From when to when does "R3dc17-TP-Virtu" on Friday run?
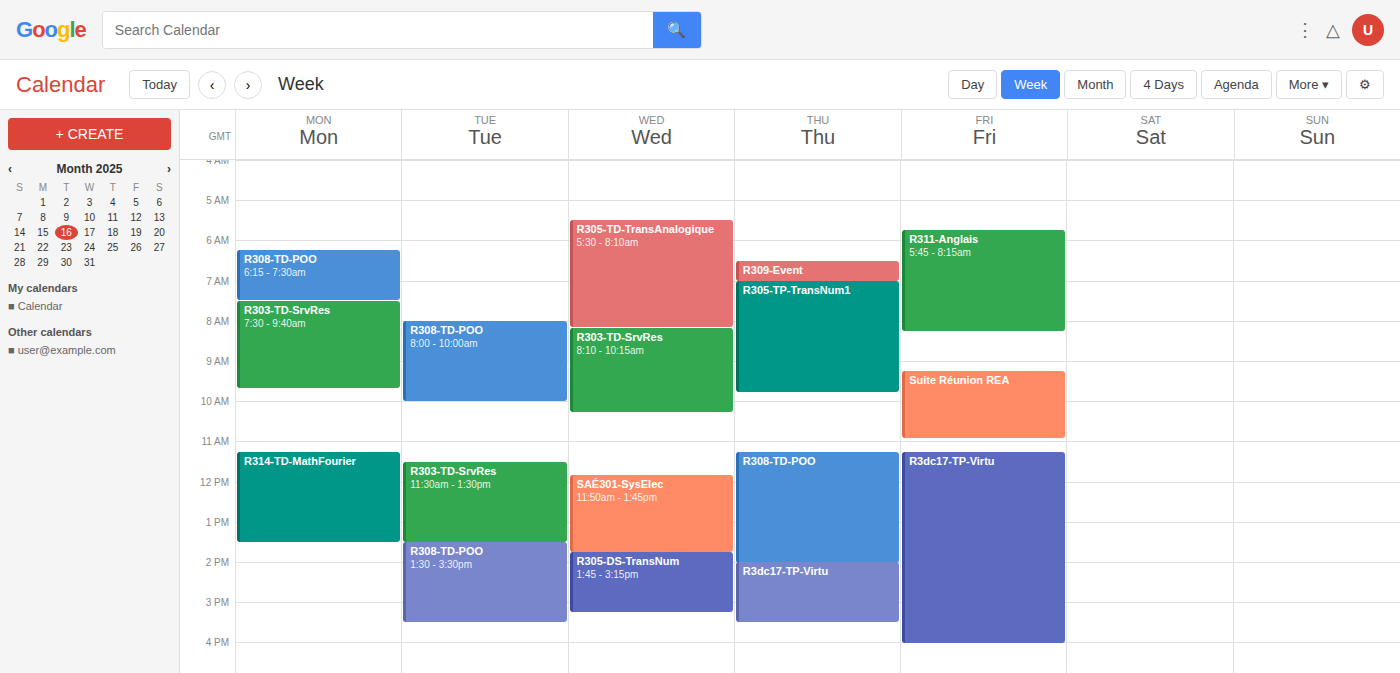
11:15 AM to 4:00 PM